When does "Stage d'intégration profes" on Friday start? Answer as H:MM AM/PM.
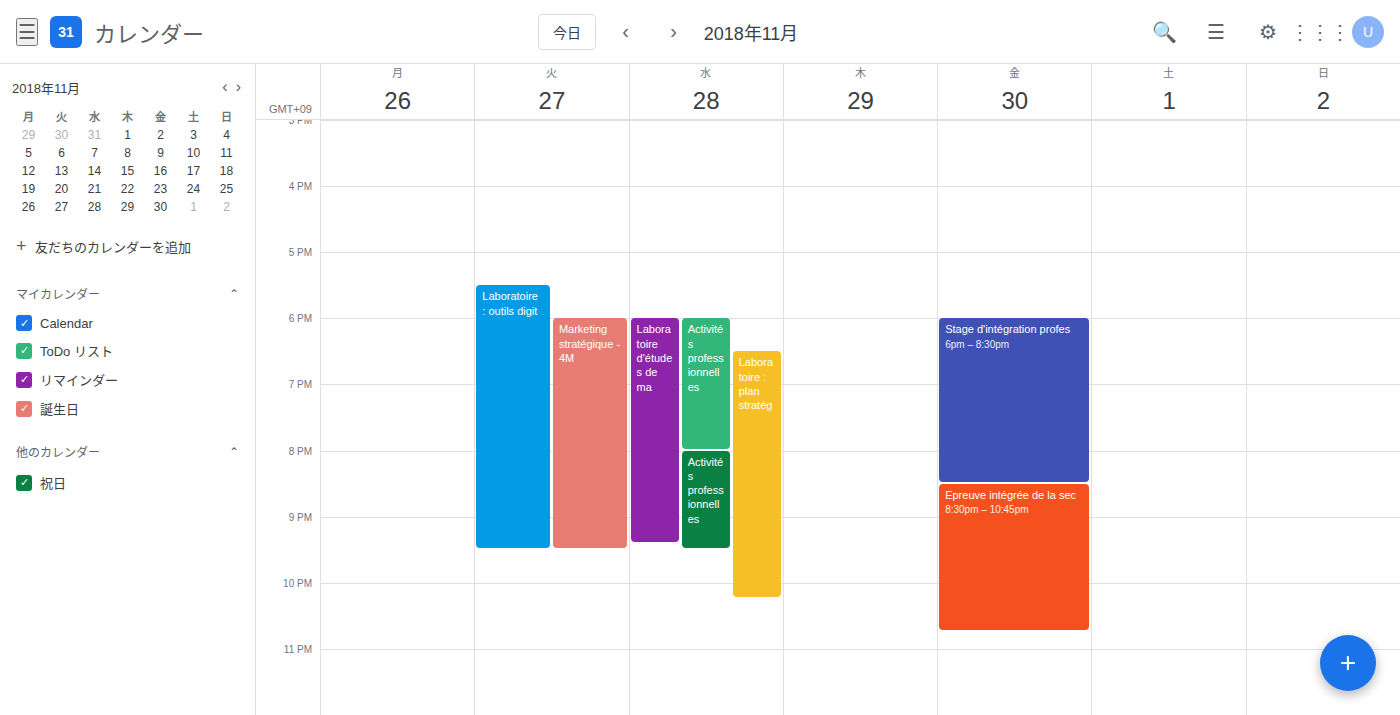
6:00 PM